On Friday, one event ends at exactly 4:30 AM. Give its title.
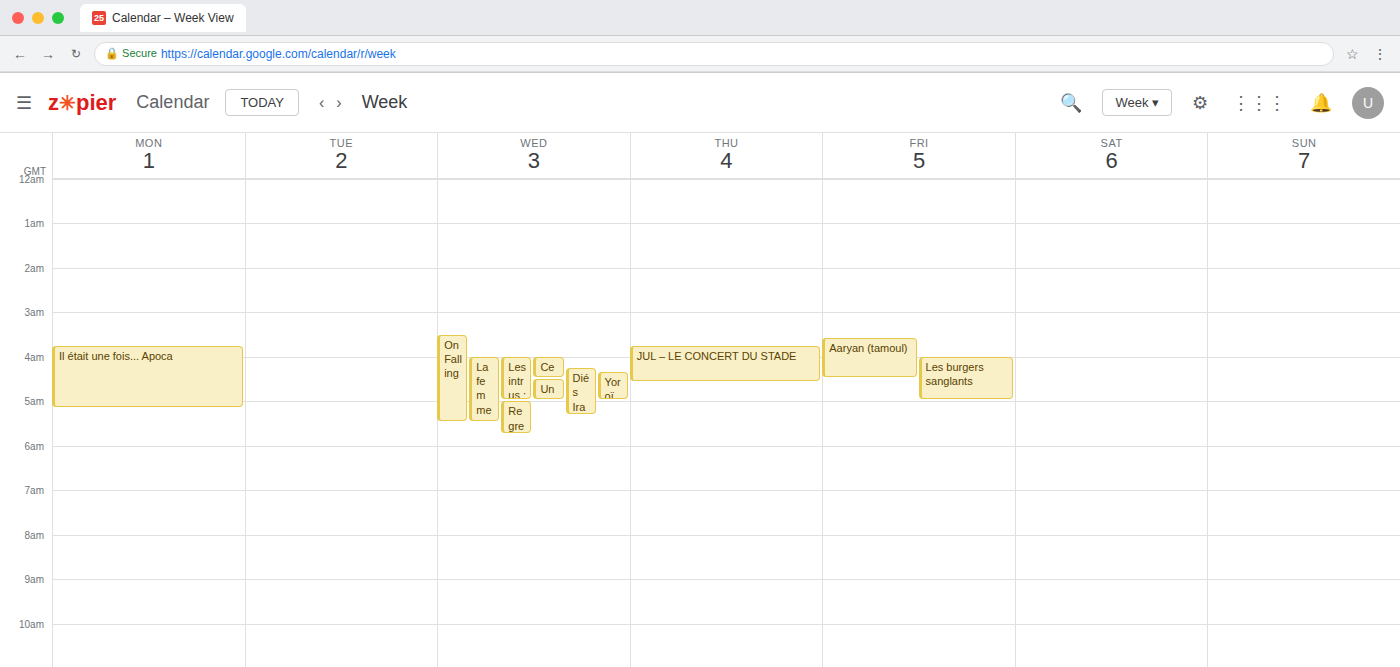
"Aaryan (tamoul)"